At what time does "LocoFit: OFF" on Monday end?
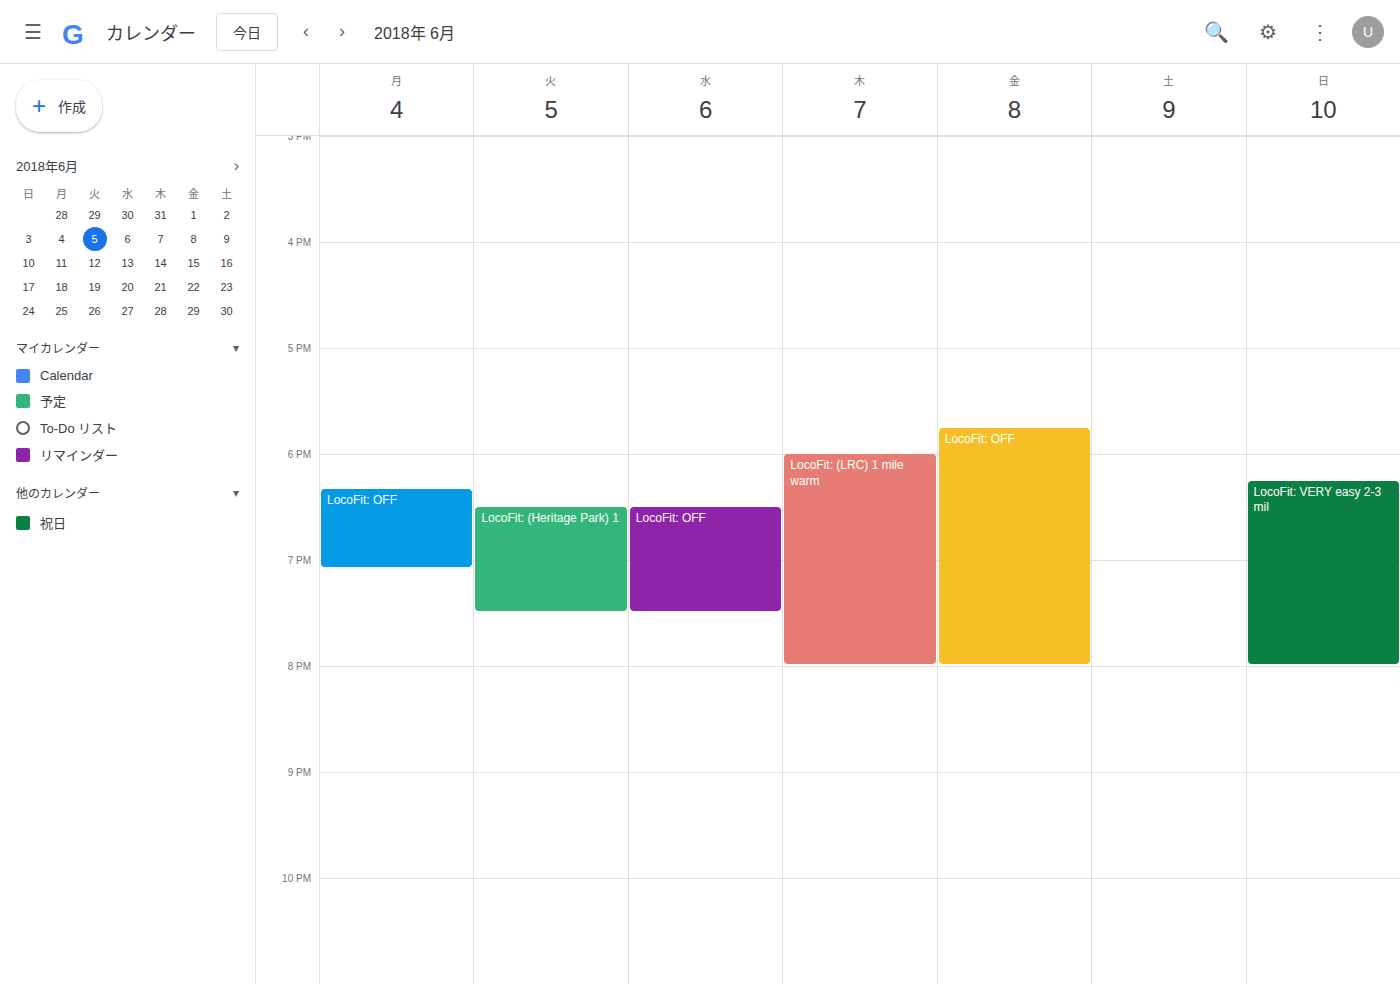
7:05 PM